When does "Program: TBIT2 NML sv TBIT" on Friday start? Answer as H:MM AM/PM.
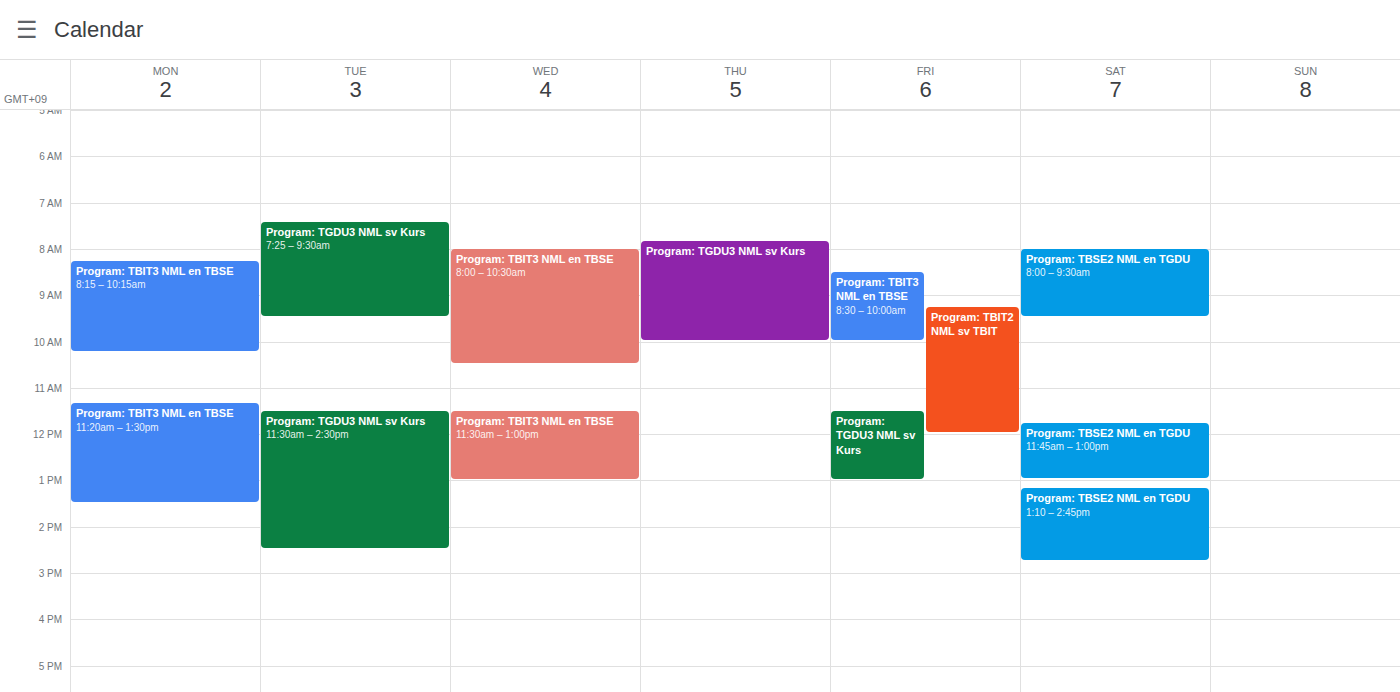
9:15 AM